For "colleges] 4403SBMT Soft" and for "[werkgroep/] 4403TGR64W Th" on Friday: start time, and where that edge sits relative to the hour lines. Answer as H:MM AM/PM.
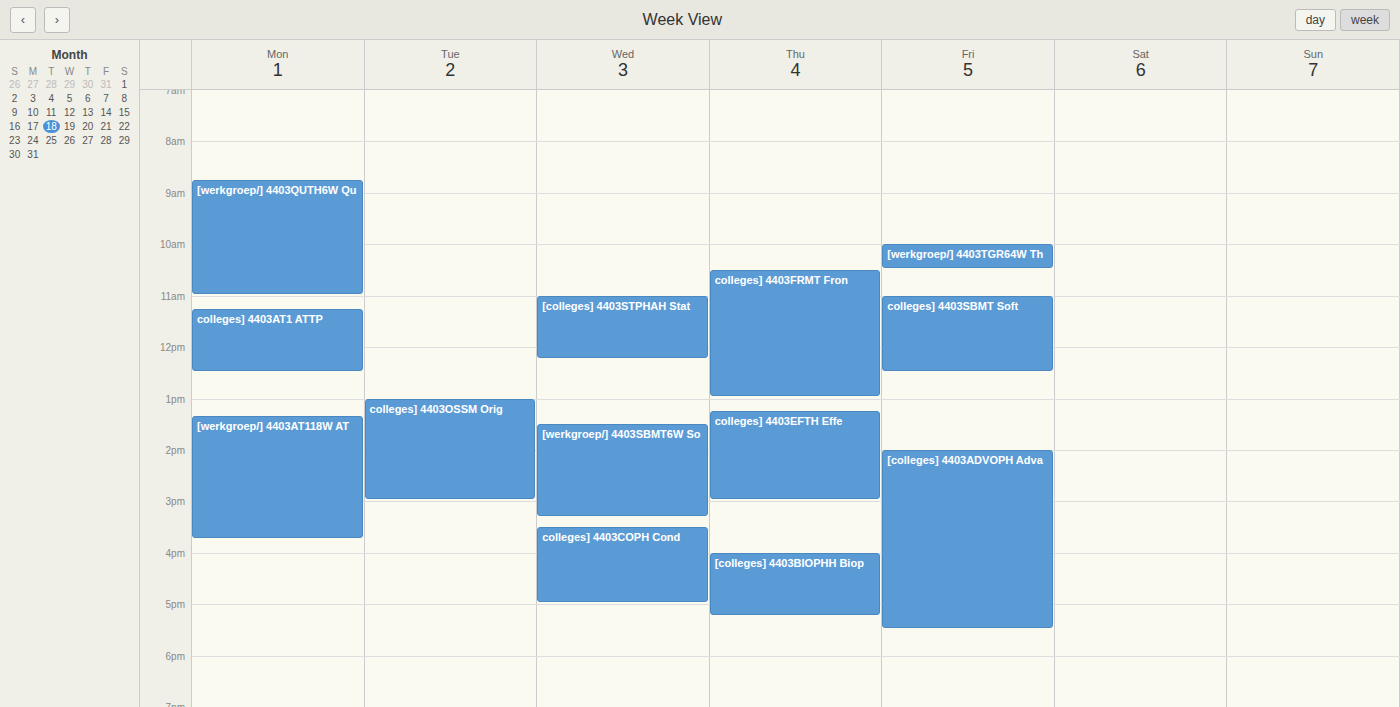
"colleges] 4403SBMT Soft": 11:00 AM, exactly on the 11 AM line. "[werkgroep/] 4403TGR64W Th": 10:00 AM, exactly on the 10 AM line.